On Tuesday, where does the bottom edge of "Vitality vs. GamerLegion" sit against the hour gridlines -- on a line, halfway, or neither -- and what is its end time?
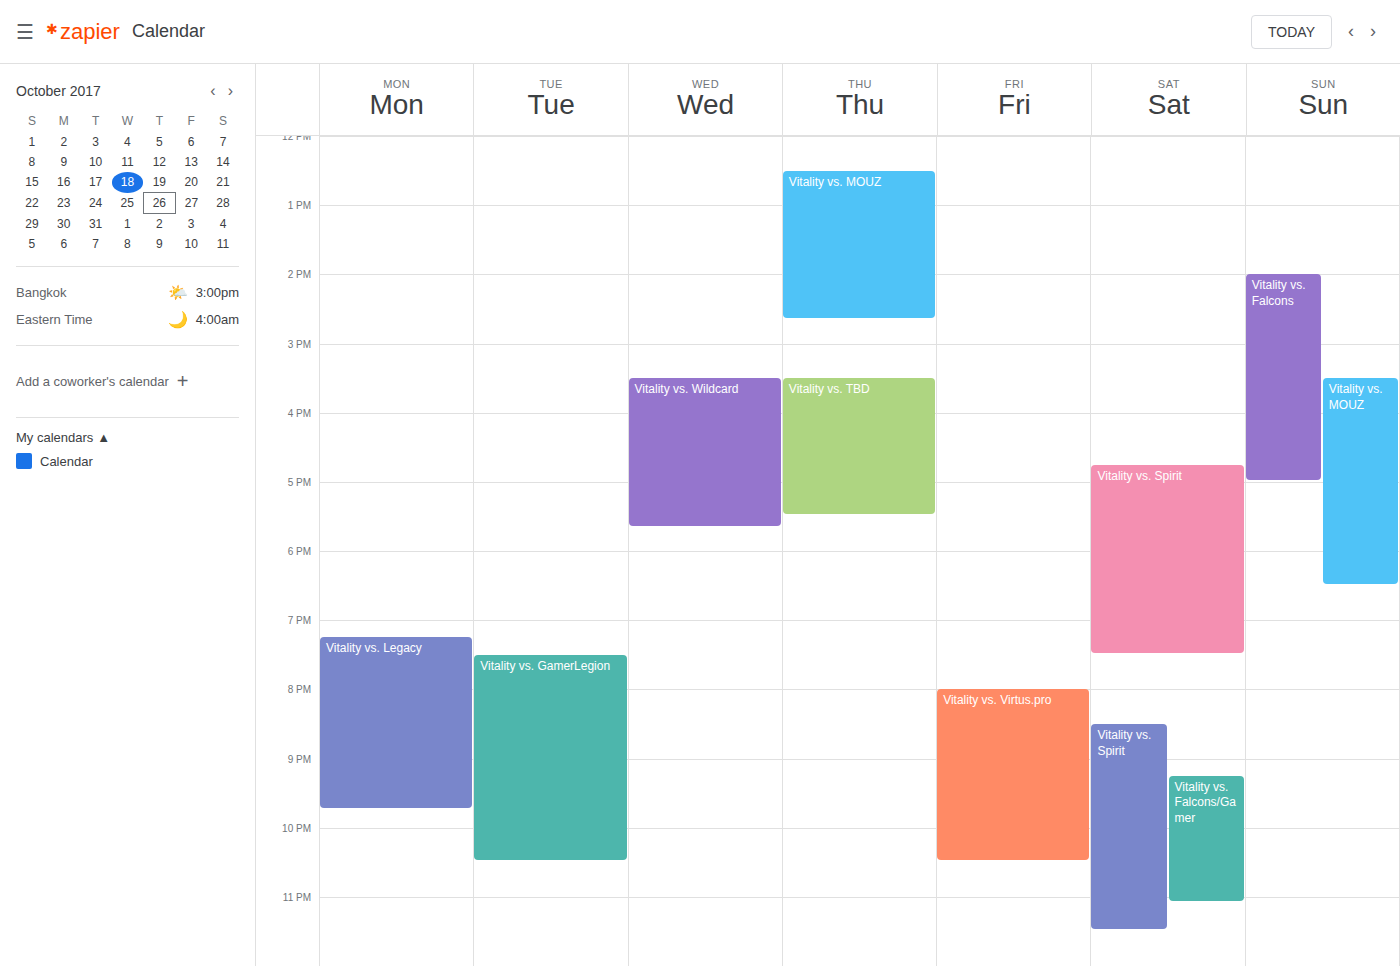
10:30 PM -- halfway between the 10 PM and 11 PM lines.